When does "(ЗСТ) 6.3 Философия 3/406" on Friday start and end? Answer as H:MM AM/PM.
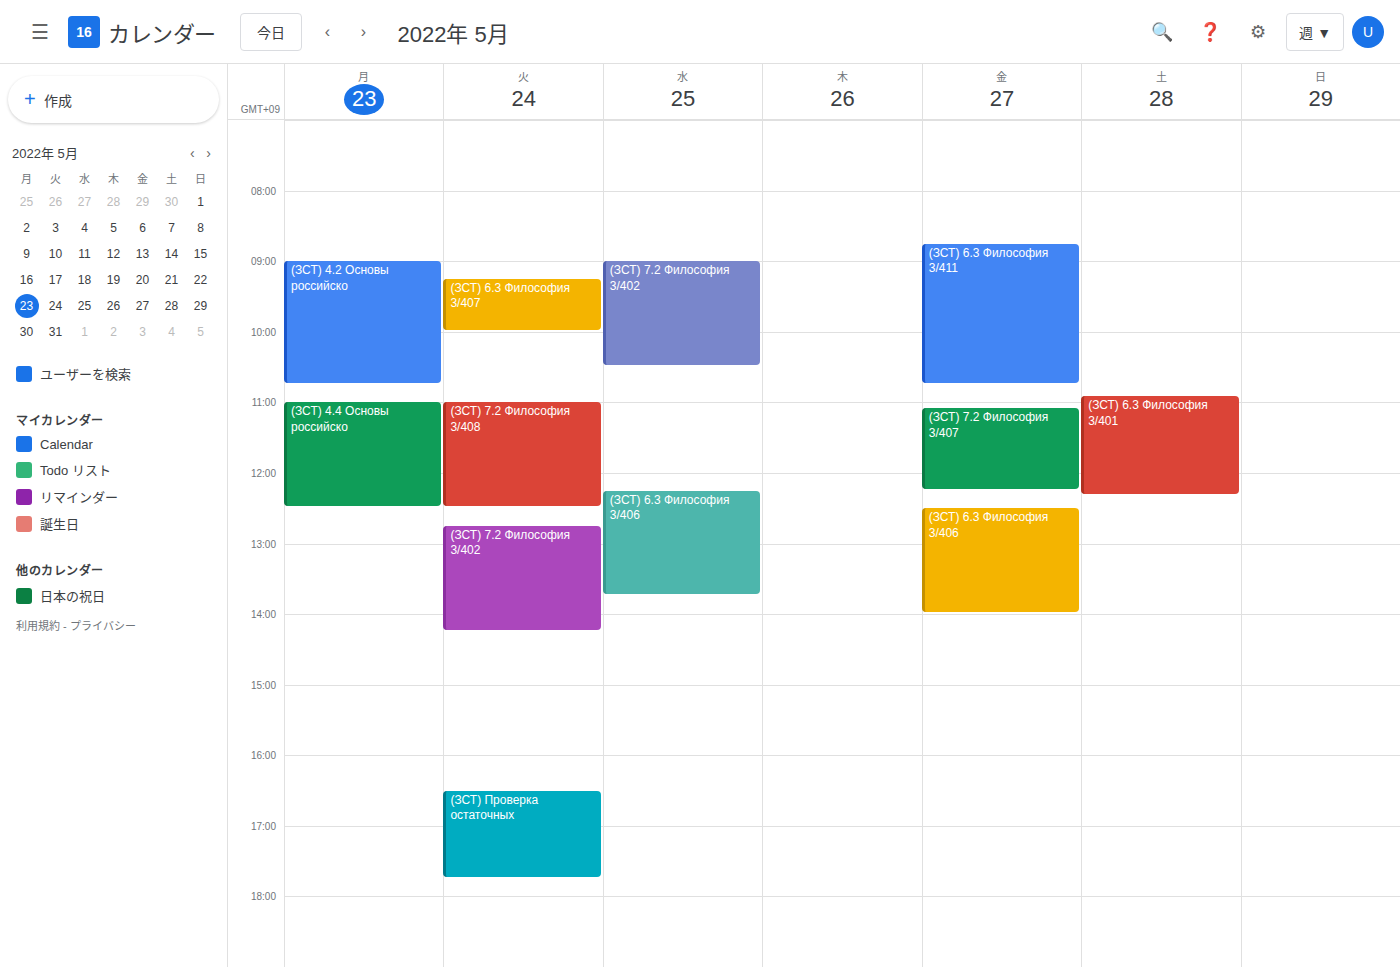
12:30 PM to 2:00 PM